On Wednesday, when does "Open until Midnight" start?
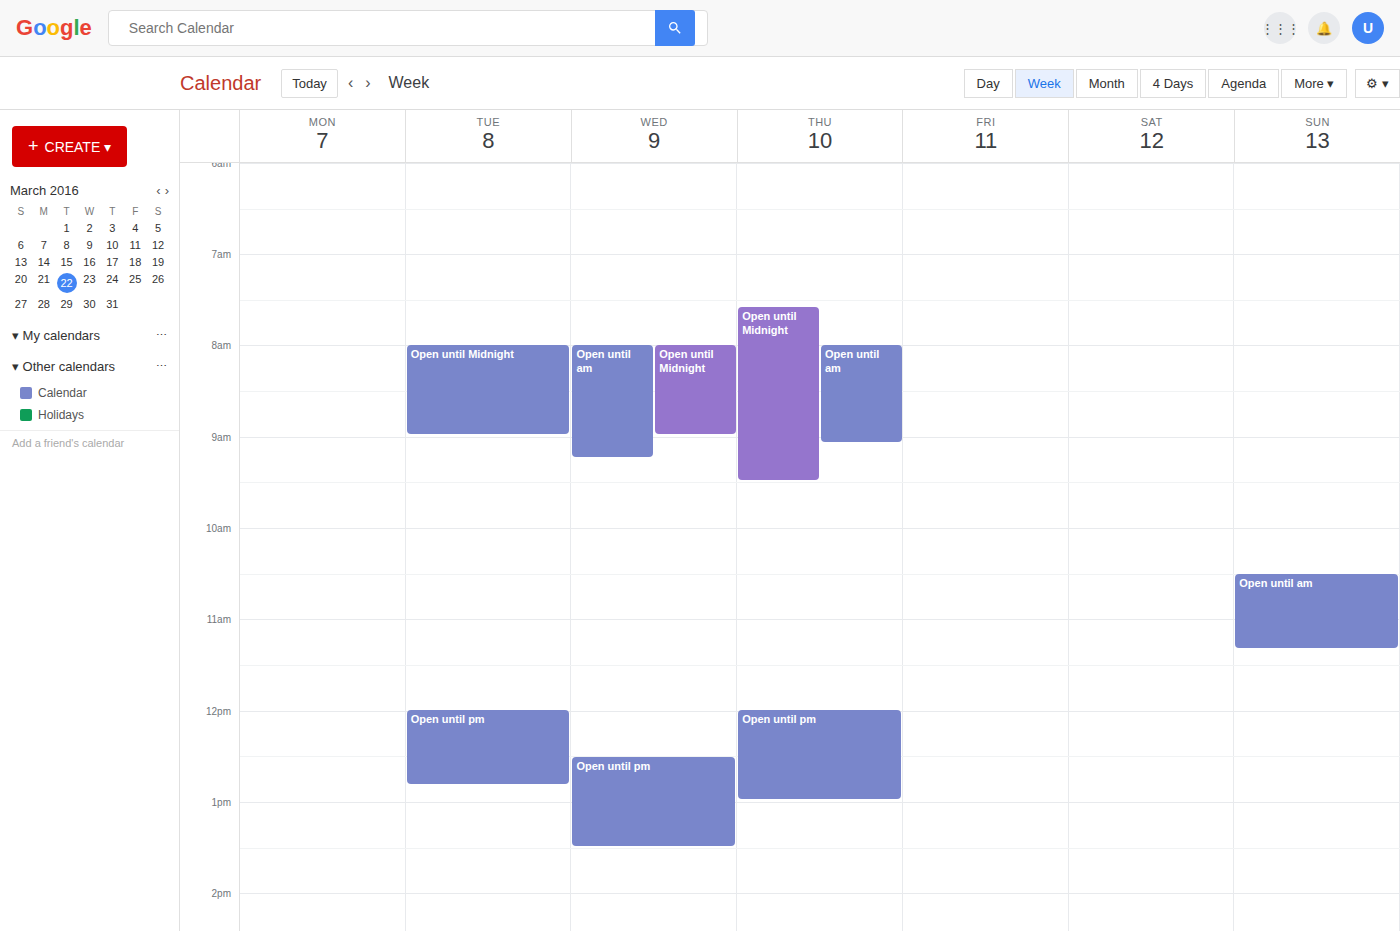
08:00